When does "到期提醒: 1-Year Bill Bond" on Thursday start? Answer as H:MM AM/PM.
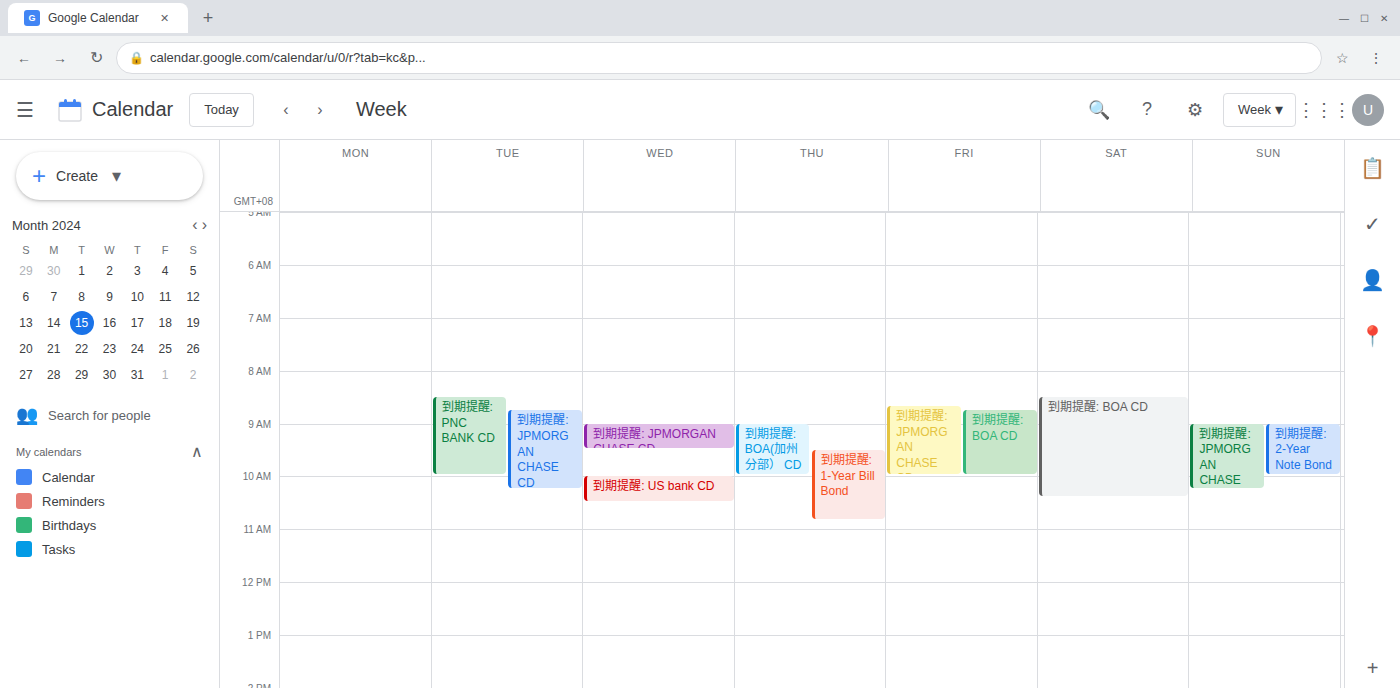
9:30 AM